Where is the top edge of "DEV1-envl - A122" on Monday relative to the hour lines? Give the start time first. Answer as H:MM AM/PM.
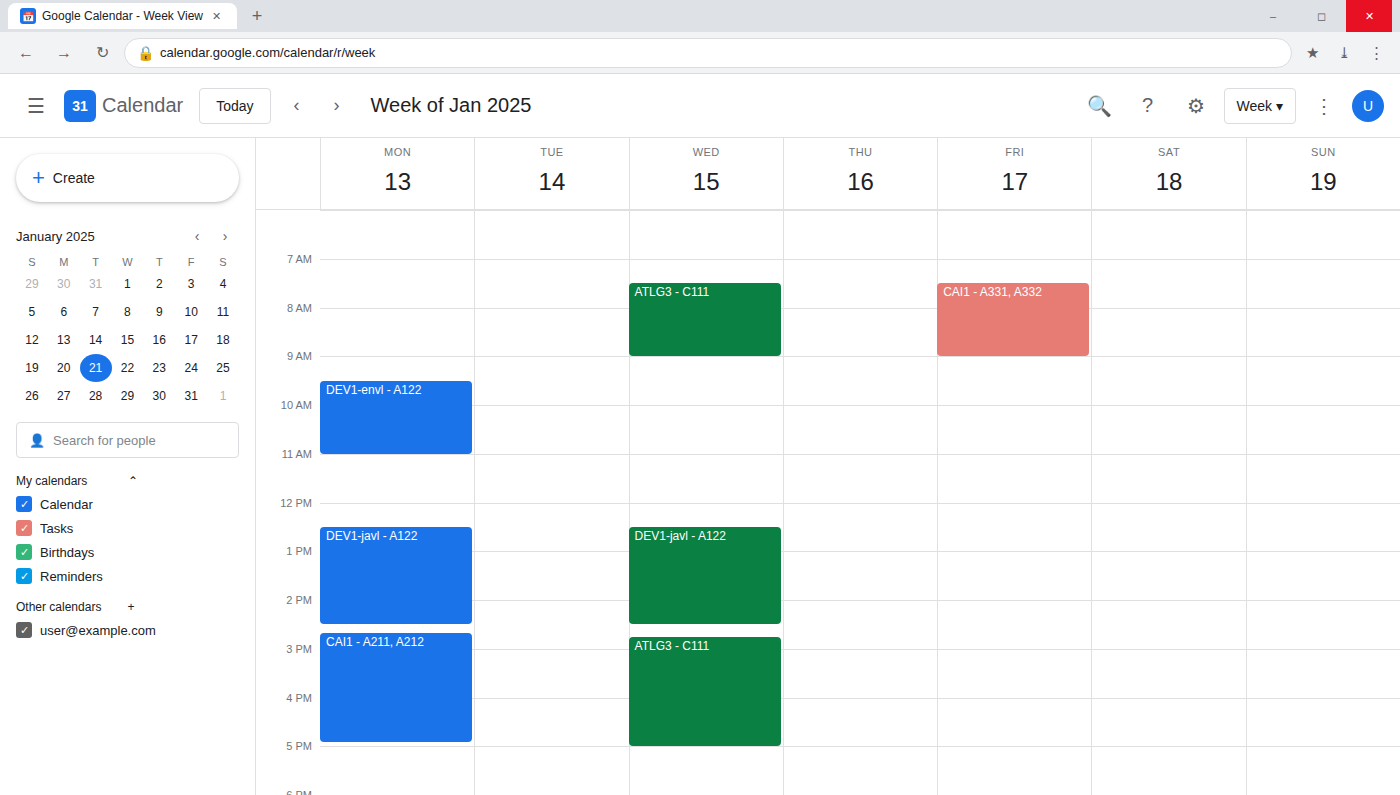
9:30 AM -- halfway between the 9 AM and 10 AM lines.